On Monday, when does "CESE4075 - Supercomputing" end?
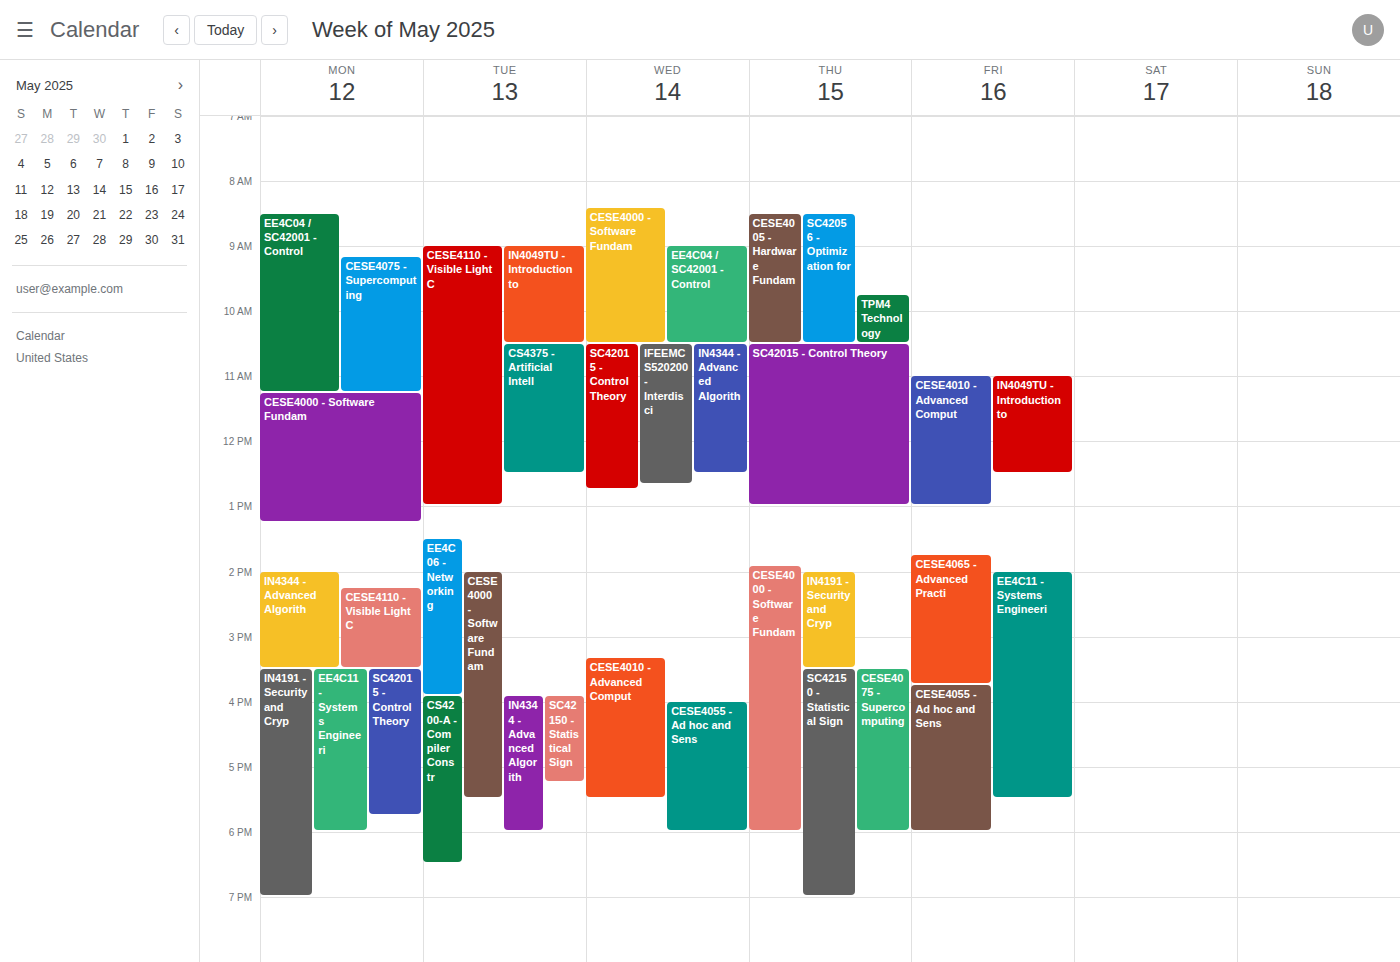
11:15 AM